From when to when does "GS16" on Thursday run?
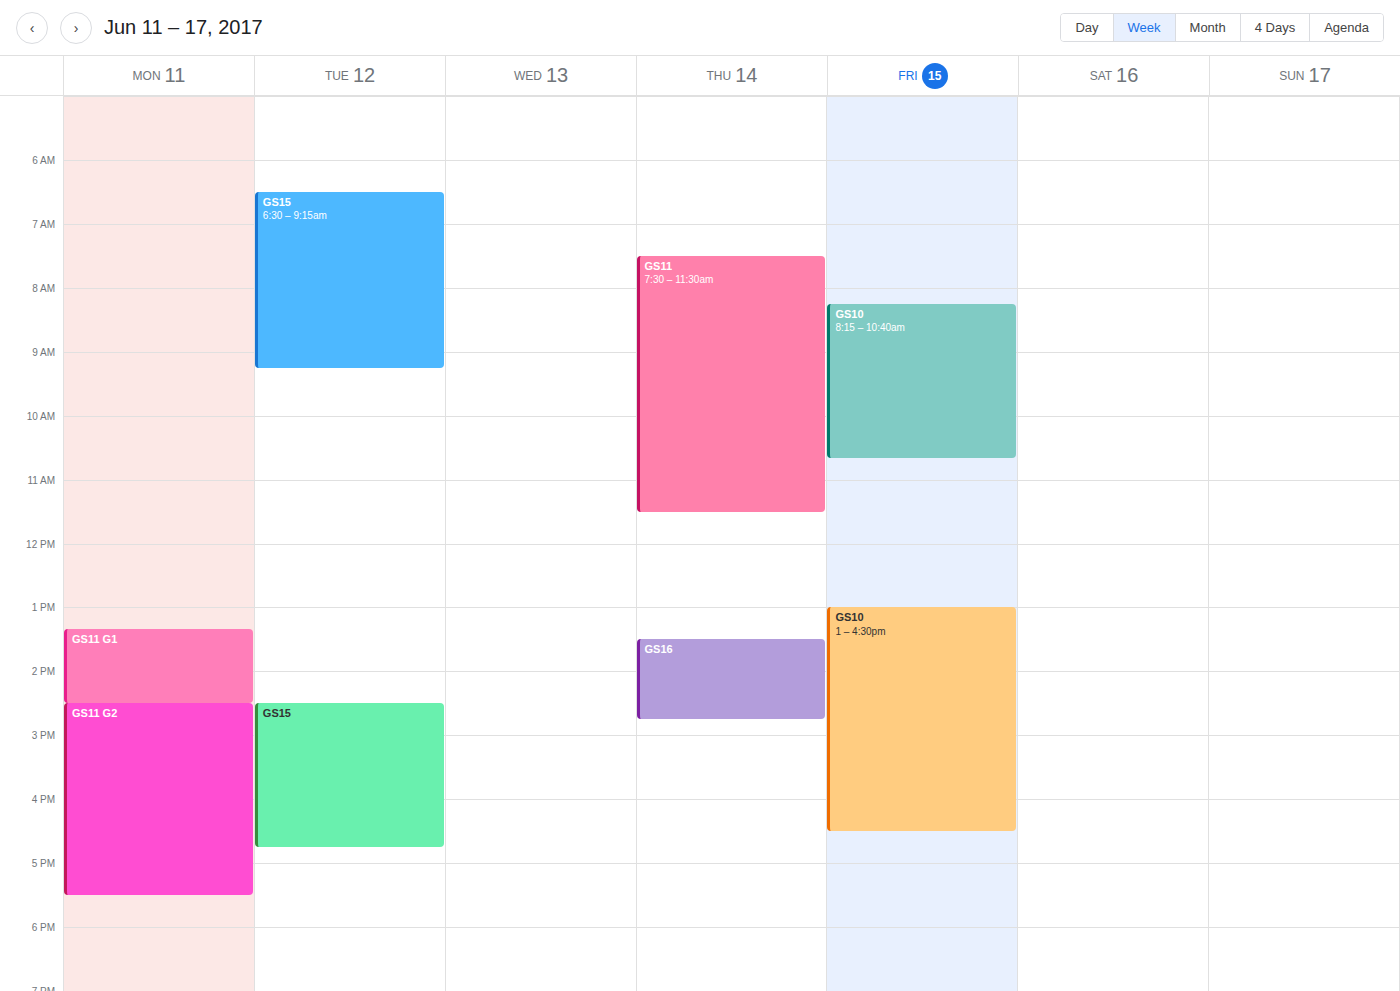
1:30 PM to 2:45 PM